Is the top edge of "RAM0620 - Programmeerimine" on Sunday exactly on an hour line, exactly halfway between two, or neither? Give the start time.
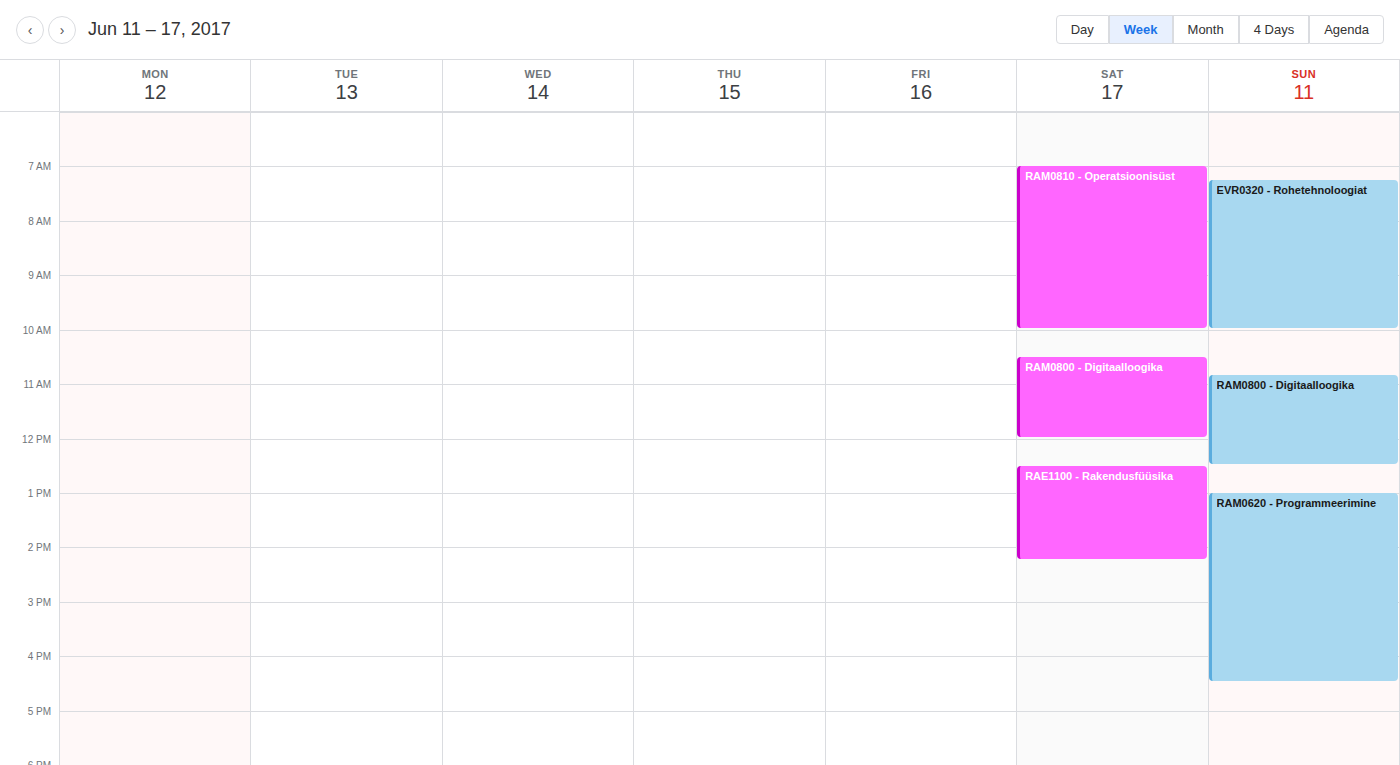
1:00 PM -- exactly on the 1 PM line.